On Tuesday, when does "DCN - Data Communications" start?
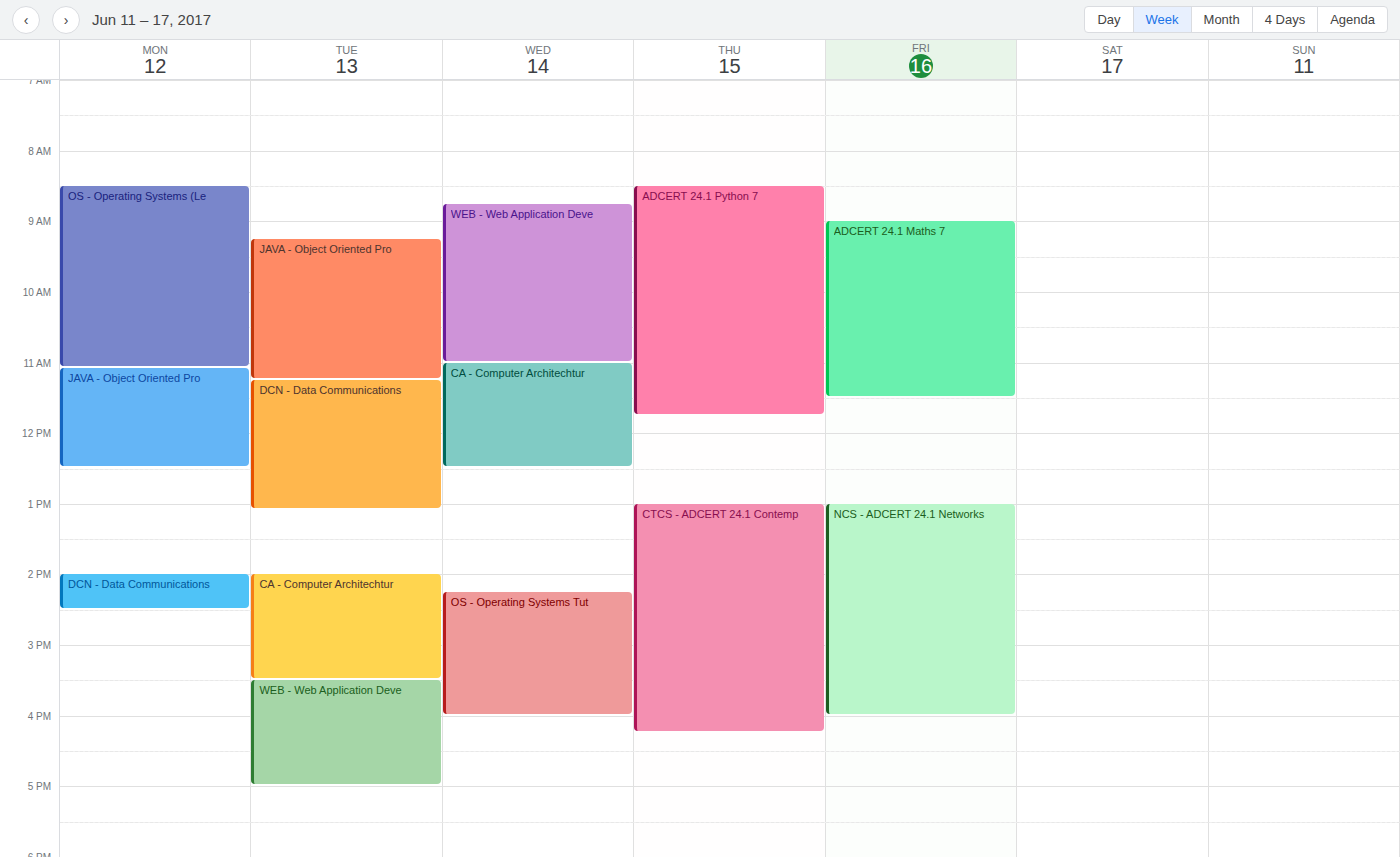
11:15 AM